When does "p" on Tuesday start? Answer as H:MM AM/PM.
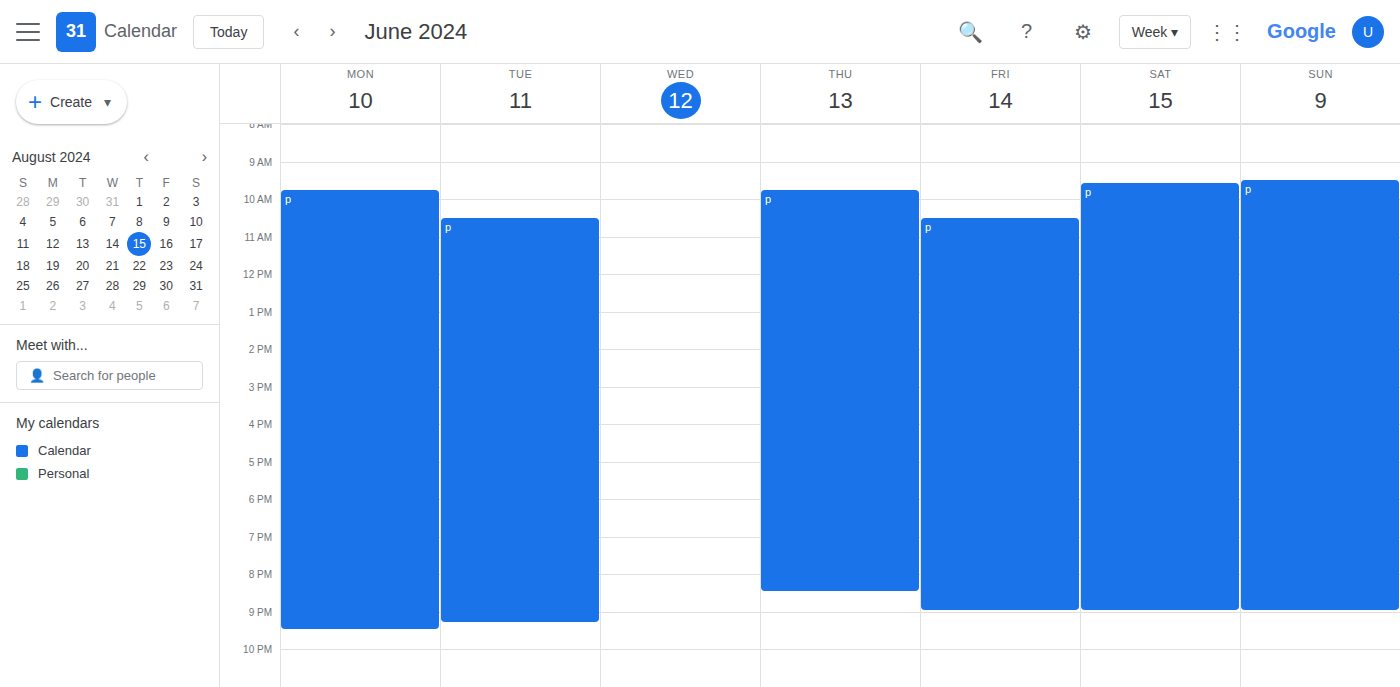
10:30 AM